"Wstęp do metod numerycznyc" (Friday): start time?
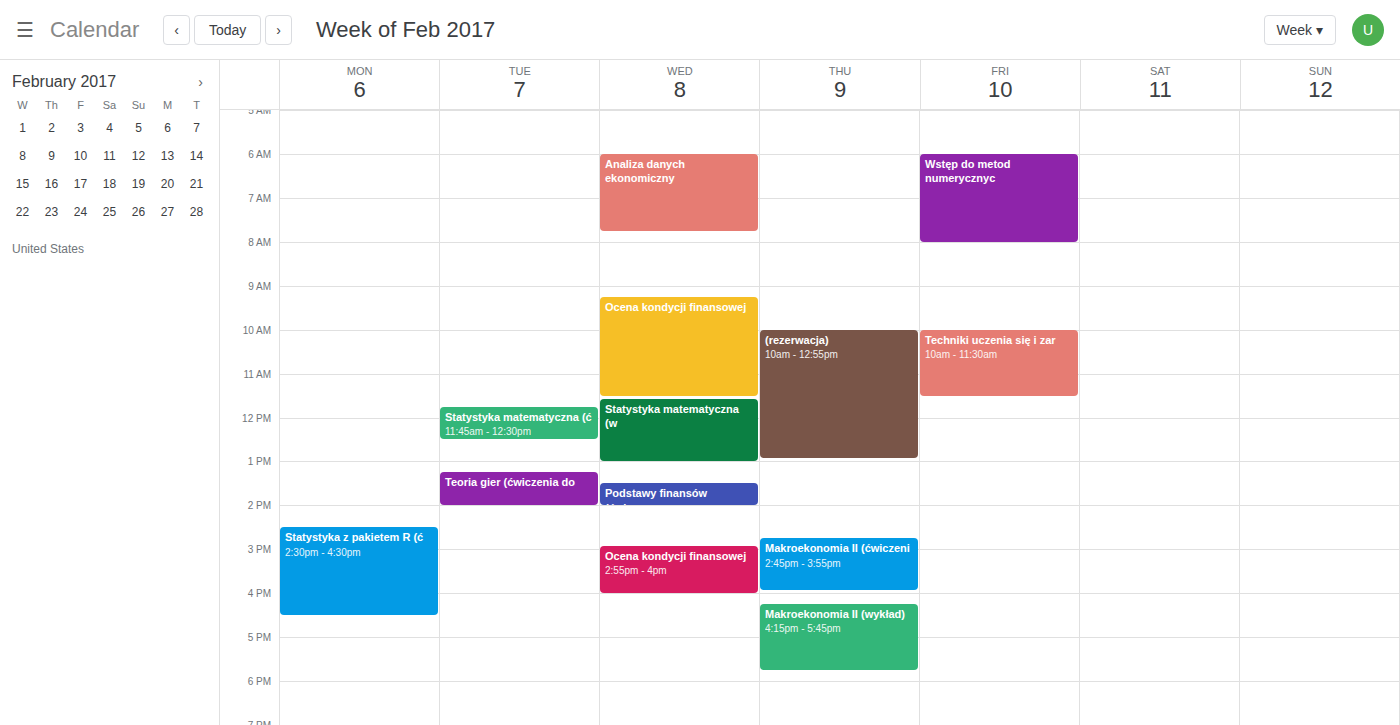
6:00 AM